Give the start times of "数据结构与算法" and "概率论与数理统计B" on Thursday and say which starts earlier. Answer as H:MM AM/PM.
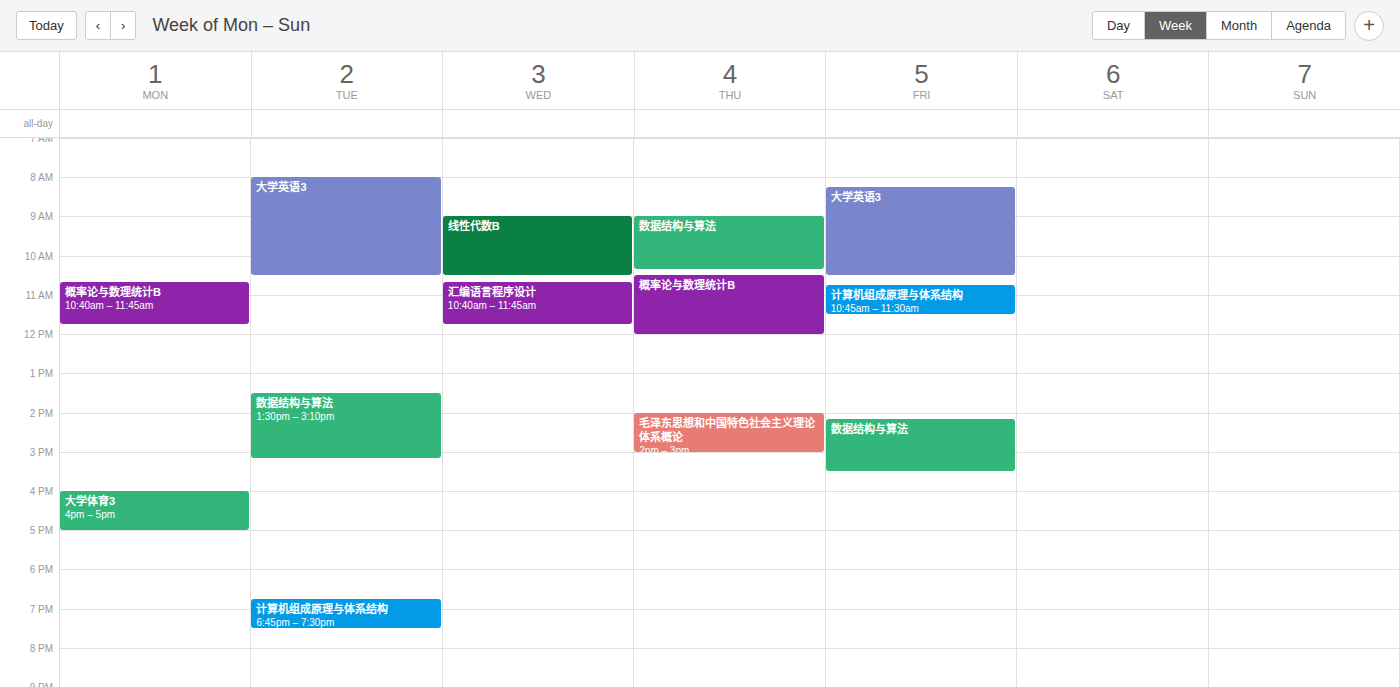
"数据结构与算法" 9:00 AM; "概率论与数理统计B" 10:30 AM.